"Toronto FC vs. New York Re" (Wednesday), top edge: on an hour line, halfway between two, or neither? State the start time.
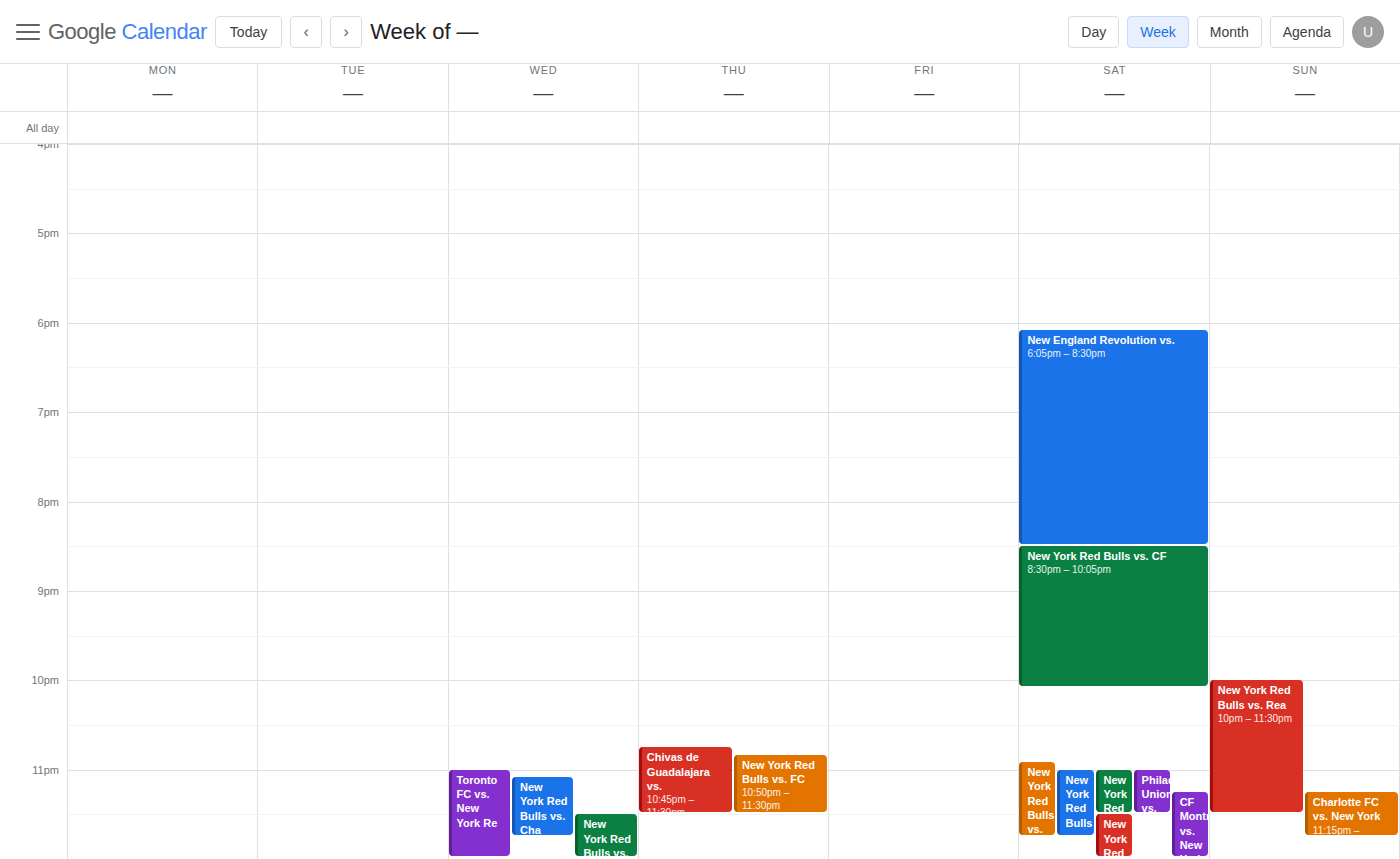
11:00 PM -- exactly on the 11 PM line.